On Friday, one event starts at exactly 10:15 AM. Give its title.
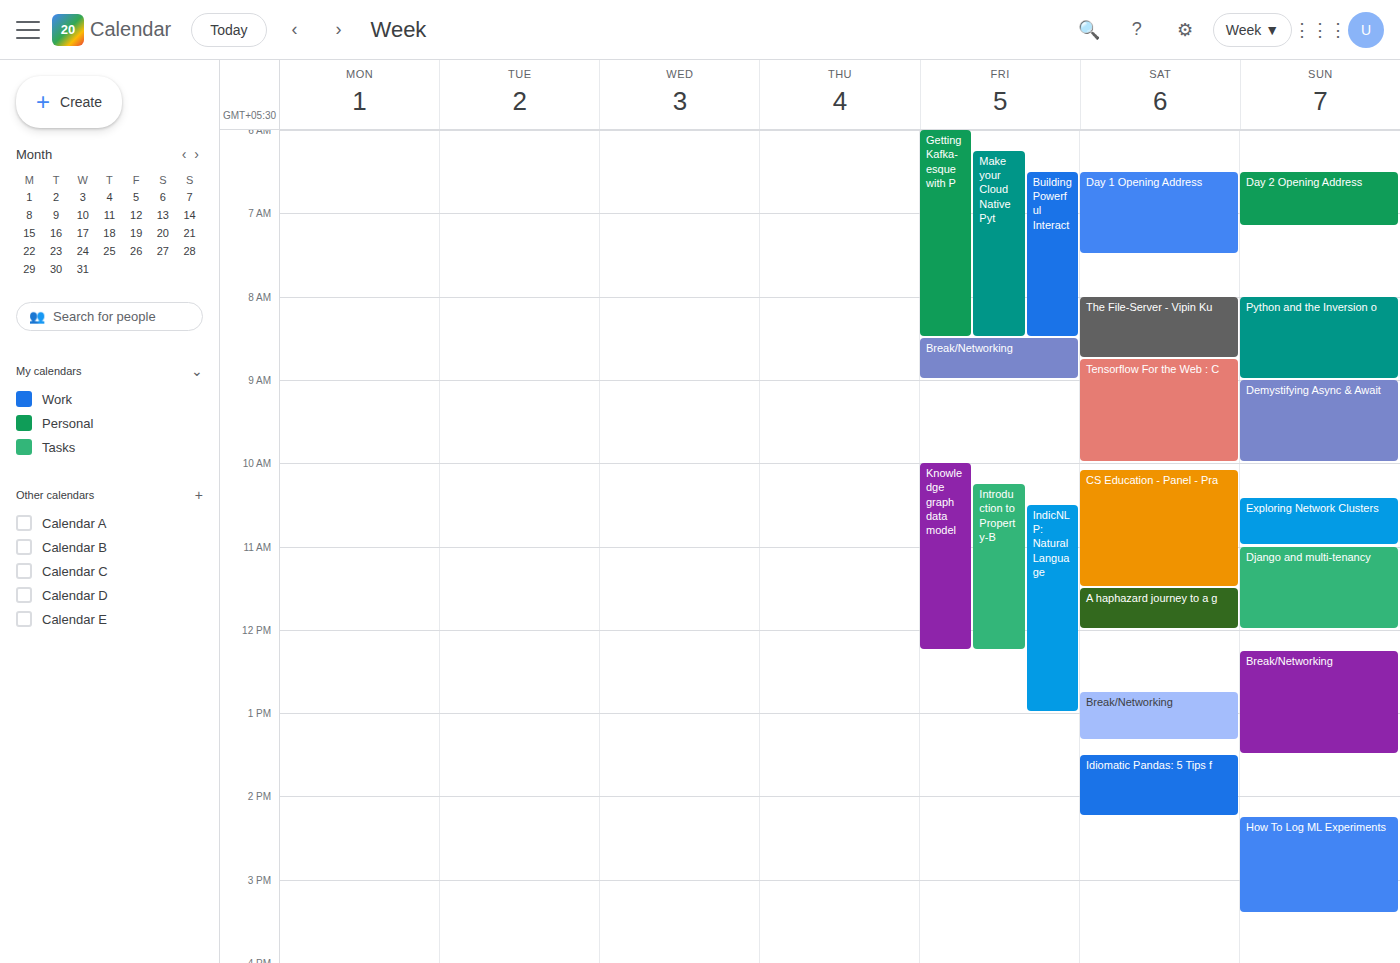
"Introduction to Property-B"